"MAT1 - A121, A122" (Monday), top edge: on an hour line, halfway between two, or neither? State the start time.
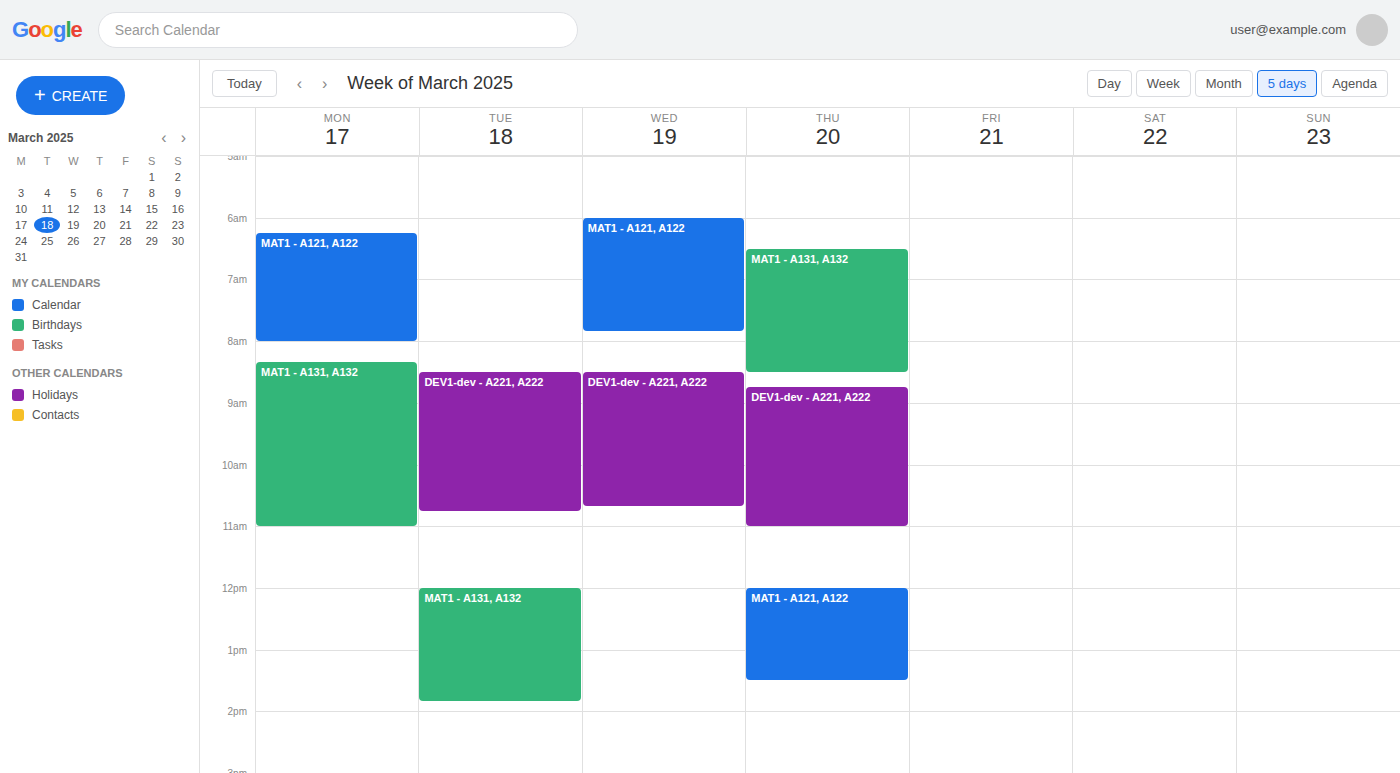
06:15 -- neither: a quarter of the way from the 06:00 line to the 07:00 line.